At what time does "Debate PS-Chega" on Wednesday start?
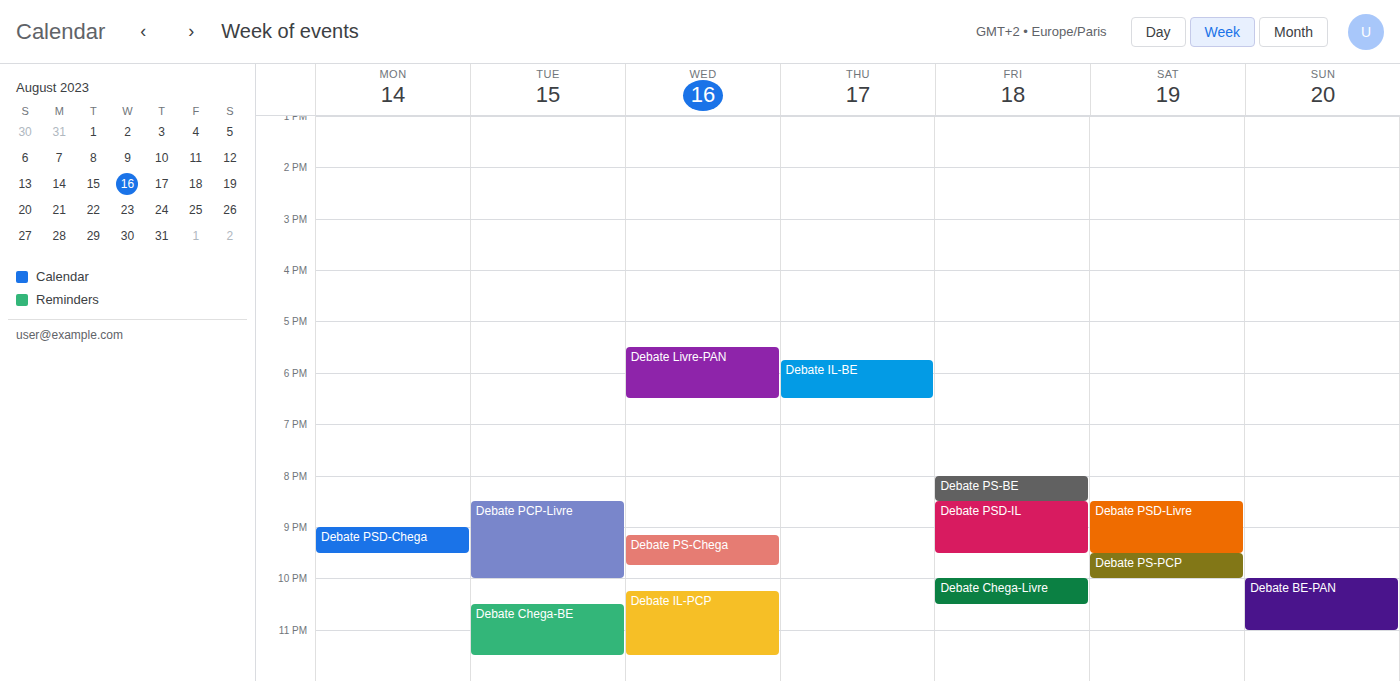
9:10 PM